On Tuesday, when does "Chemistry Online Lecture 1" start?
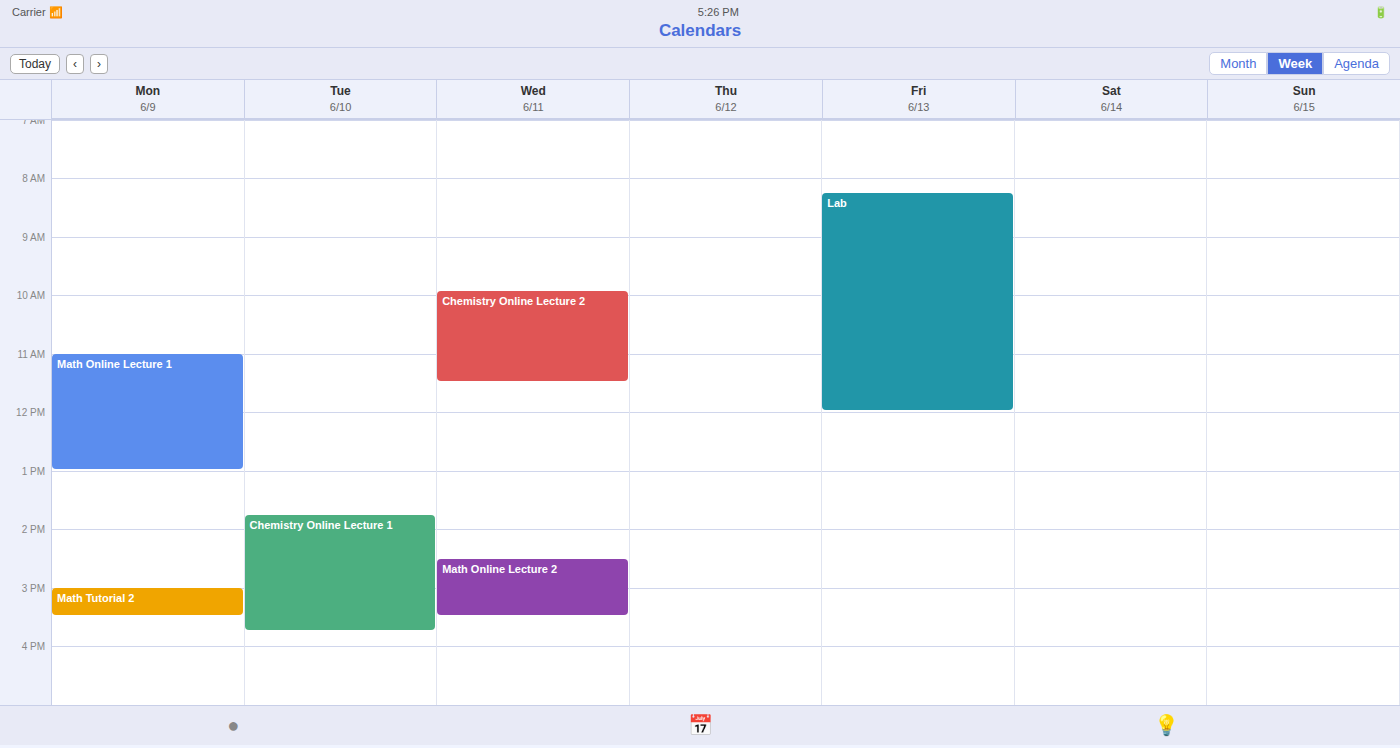
13:45